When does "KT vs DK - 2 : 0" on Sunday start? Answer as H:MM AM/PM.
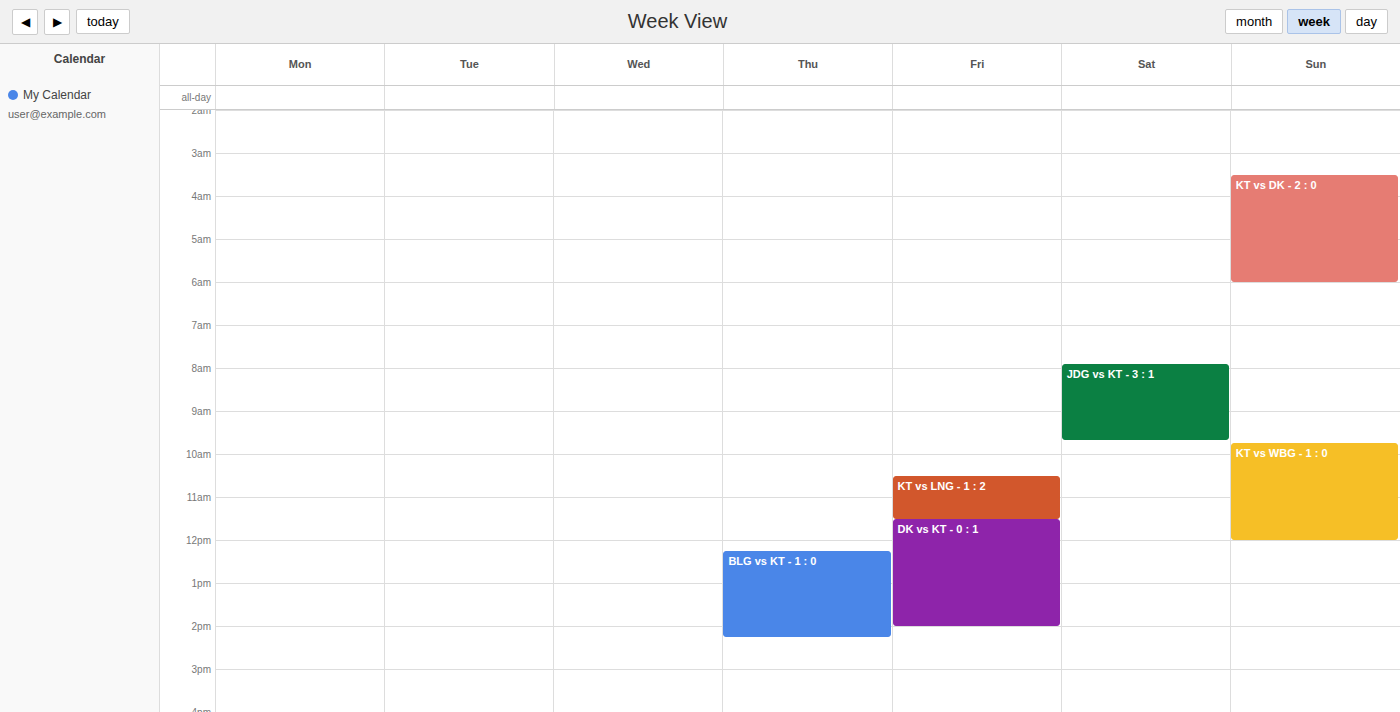
3:30 AM